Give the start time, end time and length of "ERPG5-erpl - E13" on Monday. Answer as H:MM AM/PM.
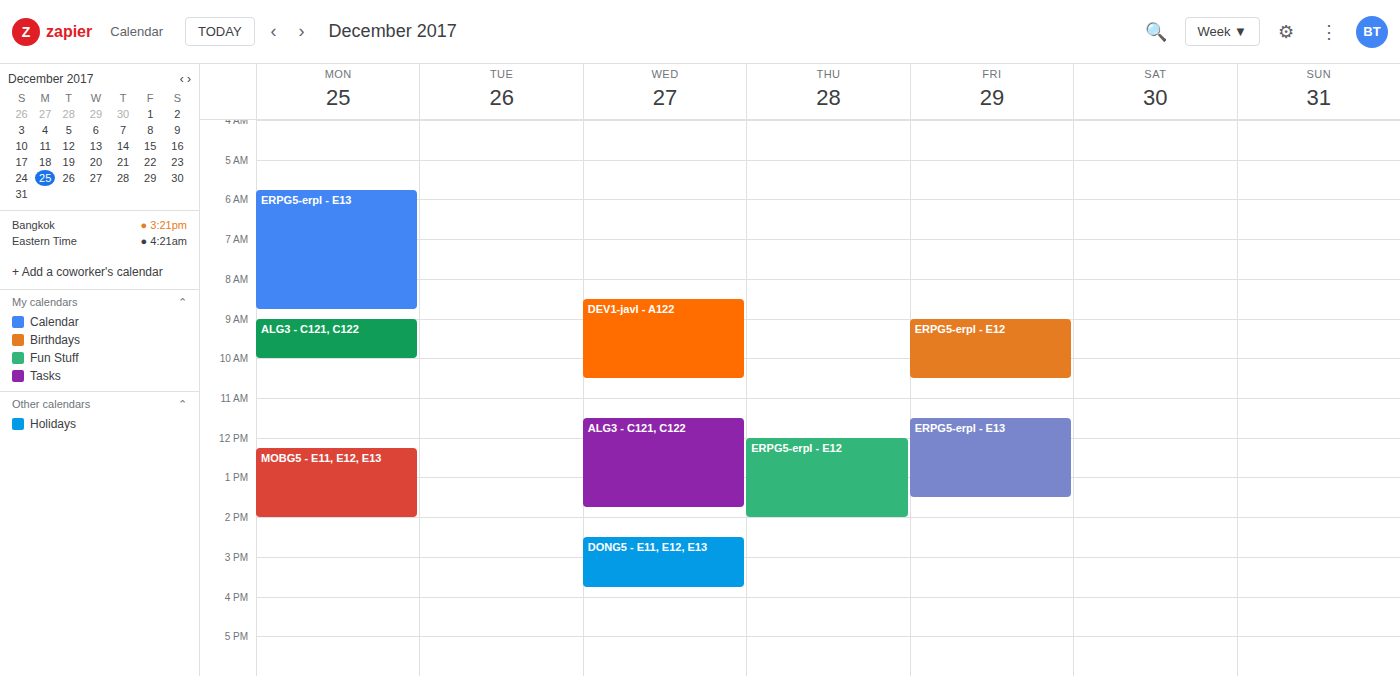
5:45 AM to 8:45 AM, 3 hours